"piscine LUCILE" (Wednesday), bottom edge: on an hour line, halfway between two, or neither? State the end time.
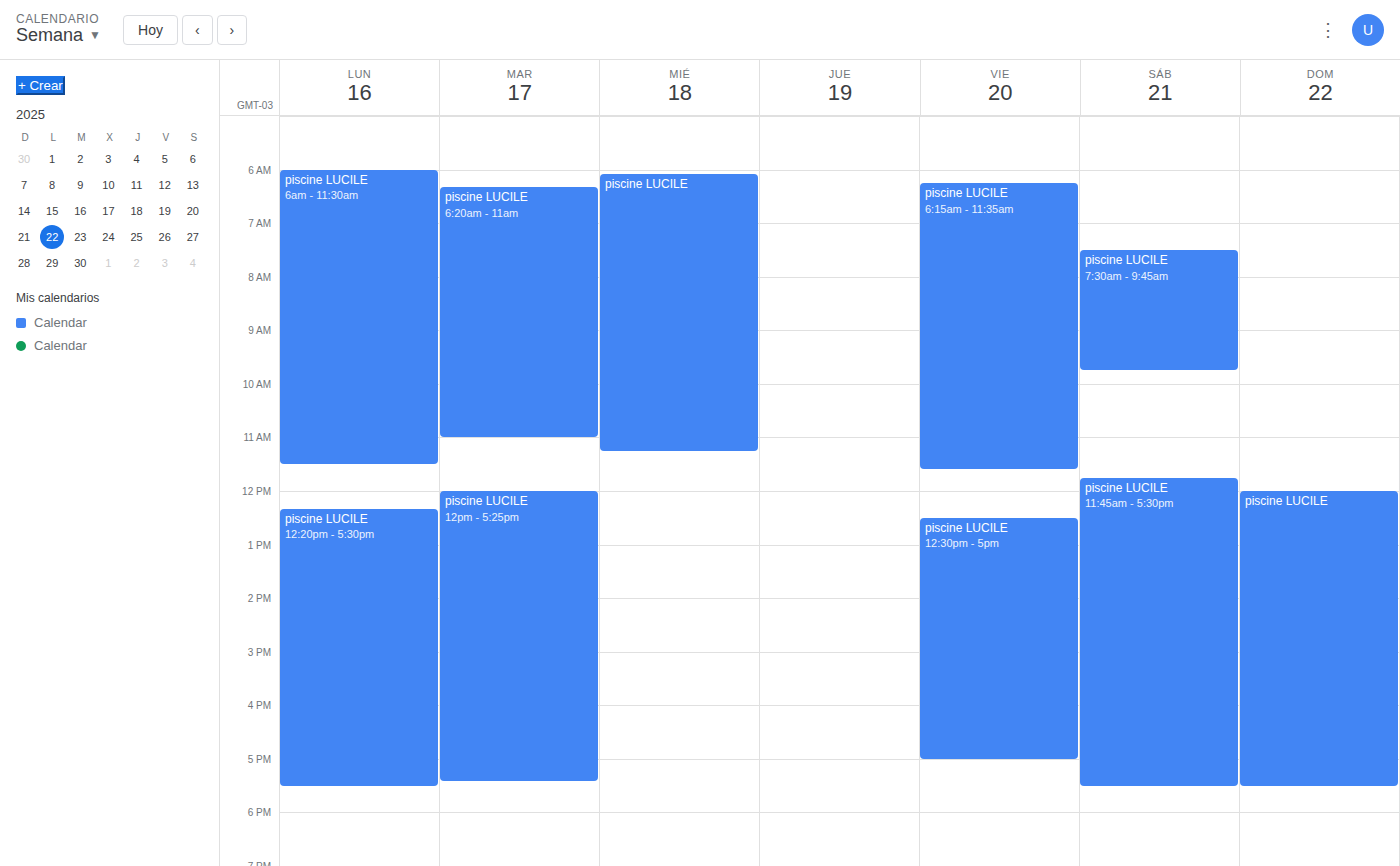
11:15 AM -- neither: a quarter of the way from the 11 AM line to the 12 PM line.